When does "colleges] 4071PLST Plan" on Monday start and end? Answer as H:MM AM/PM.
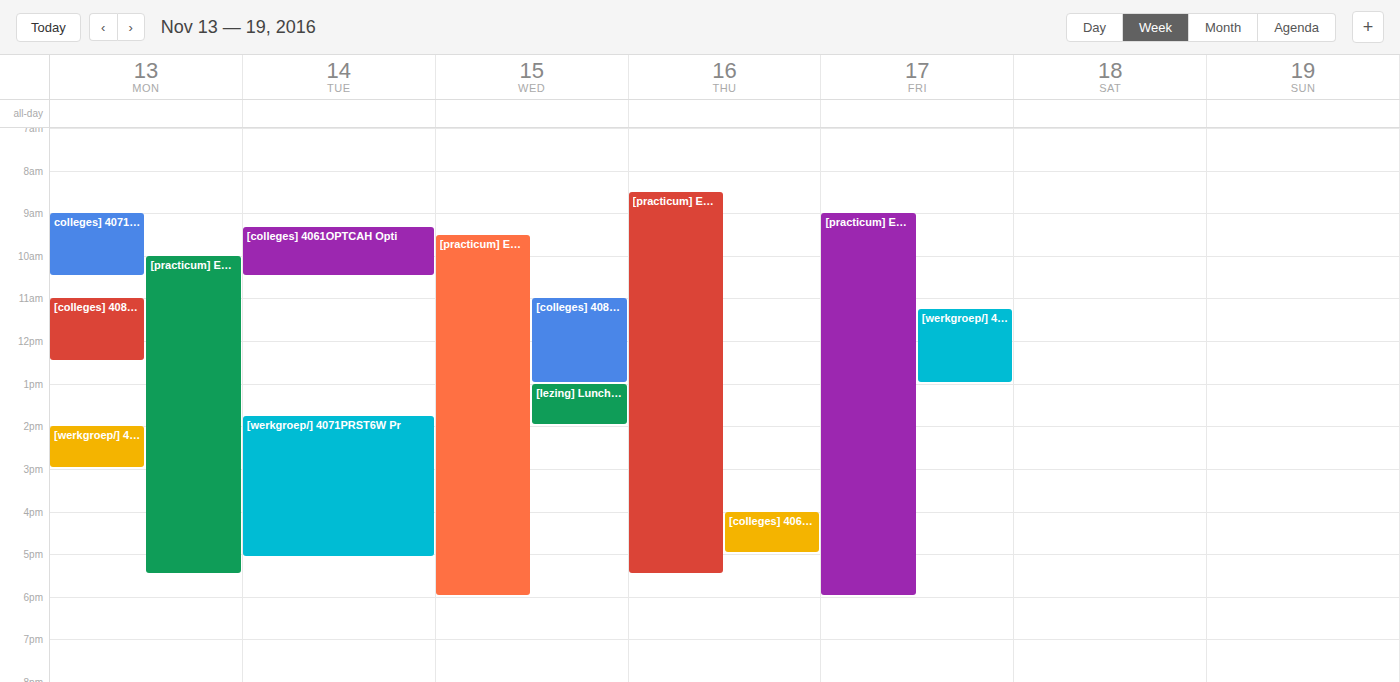
9:00 AM to 10:30 AM